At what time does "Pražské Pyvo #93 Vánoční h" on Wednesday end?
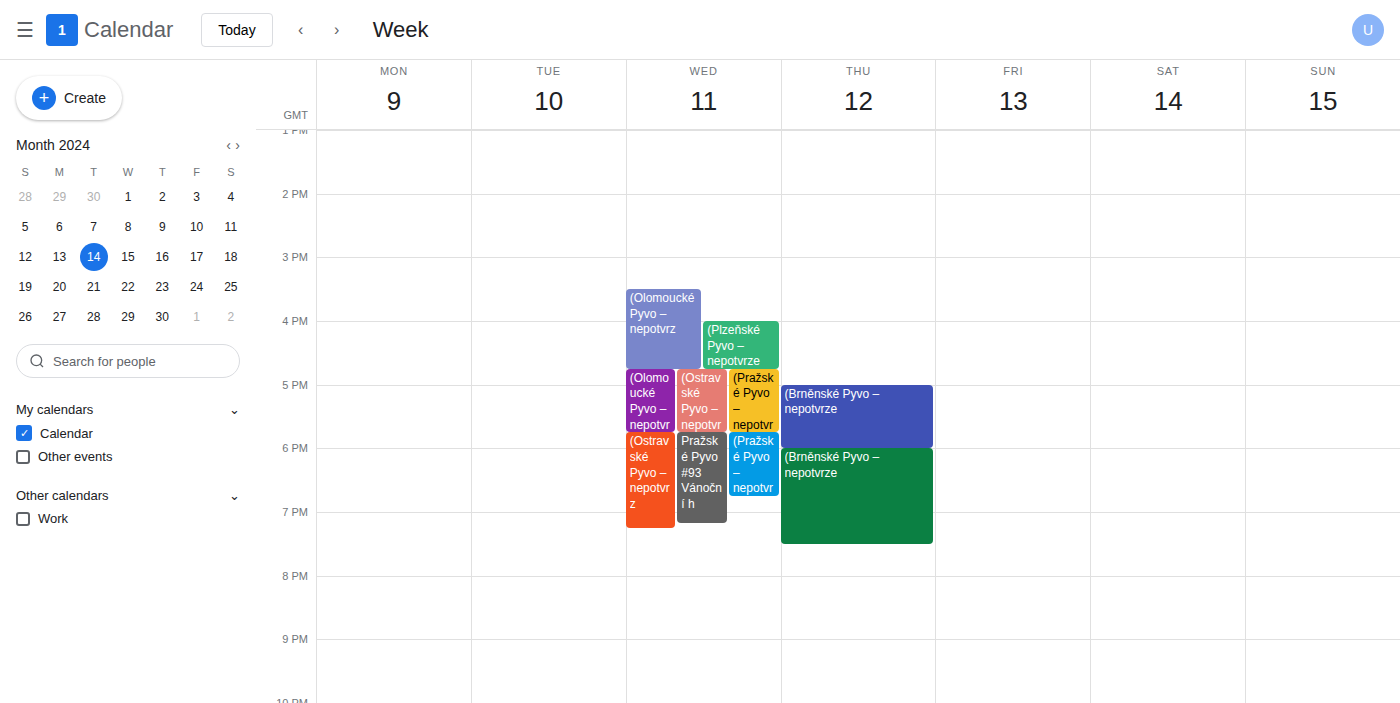
7:10 PM